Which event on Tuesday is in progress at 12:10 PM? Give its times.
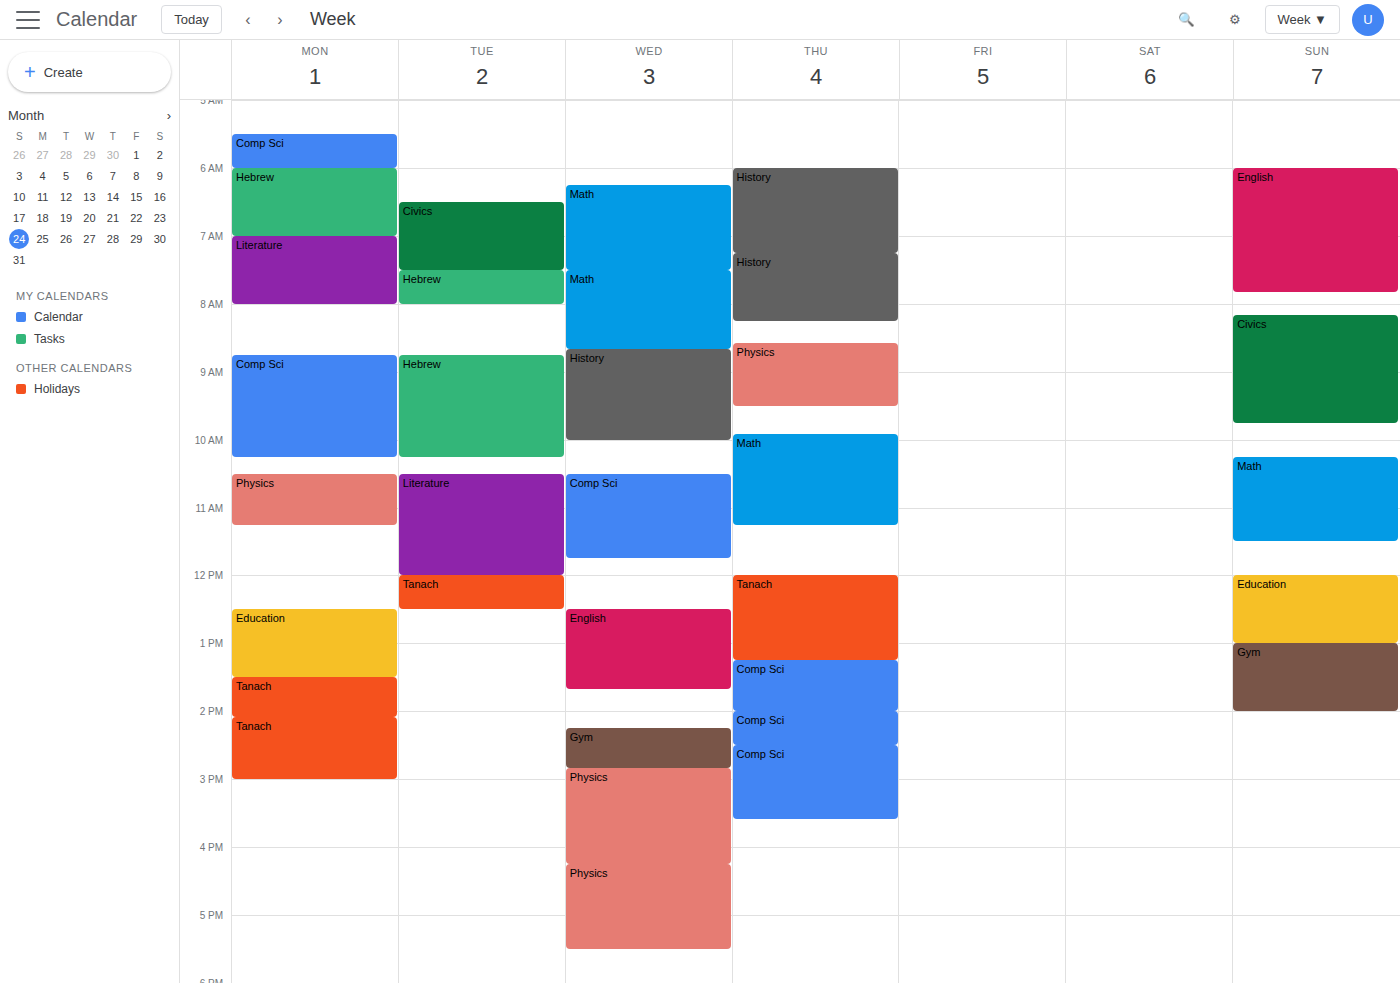
"Tanach", 12:00 PM to 12:30 PM